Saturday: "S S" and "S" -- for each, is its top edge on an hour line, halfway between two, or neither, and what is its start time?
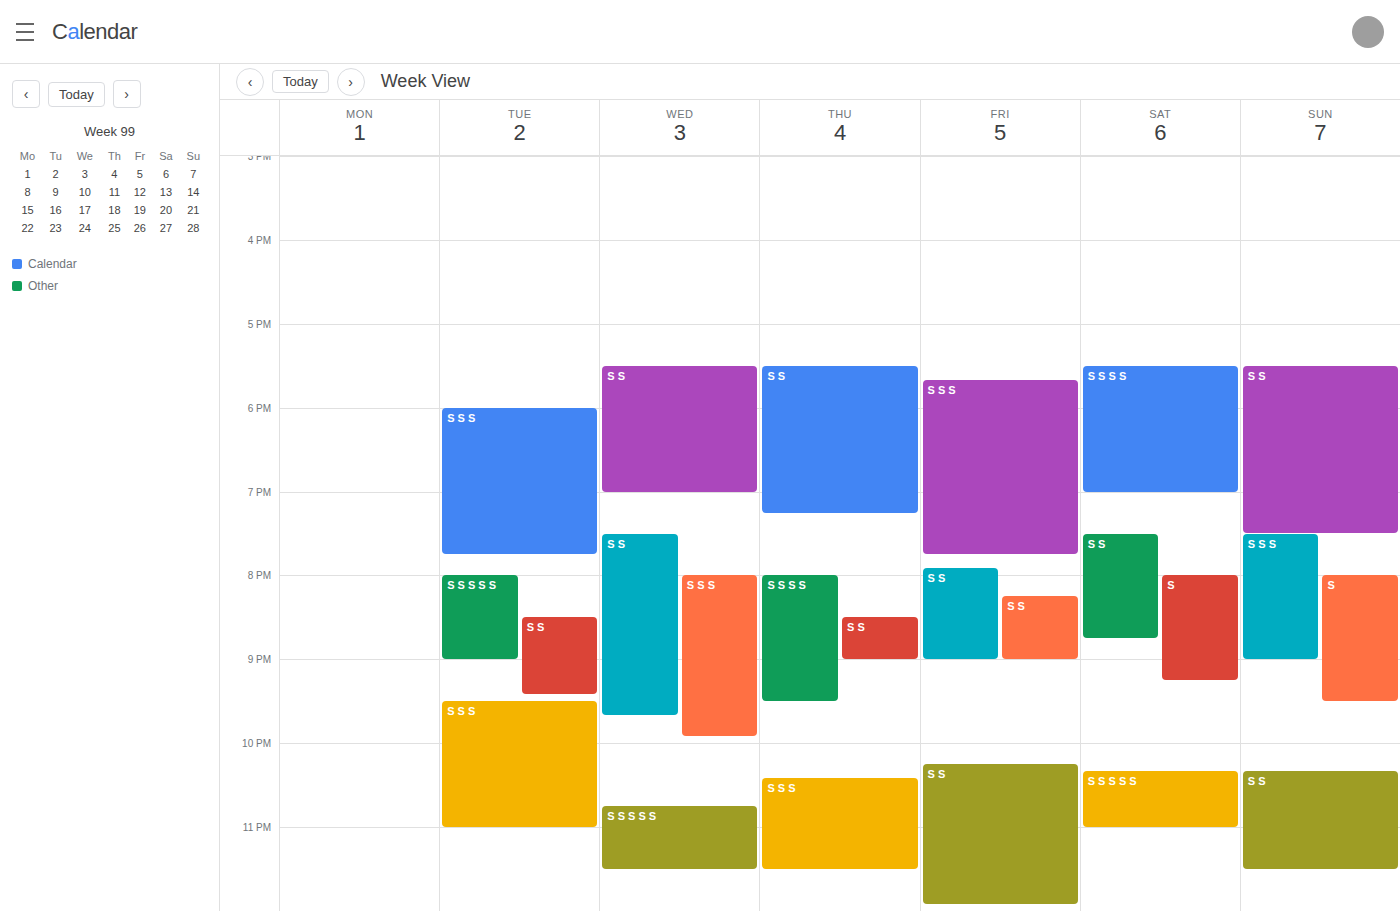
"S S": 7:30 PM, halfway between the 7 PM and 8 PM lines. "S": 8:00 PM, exactly on the 8 PM line.